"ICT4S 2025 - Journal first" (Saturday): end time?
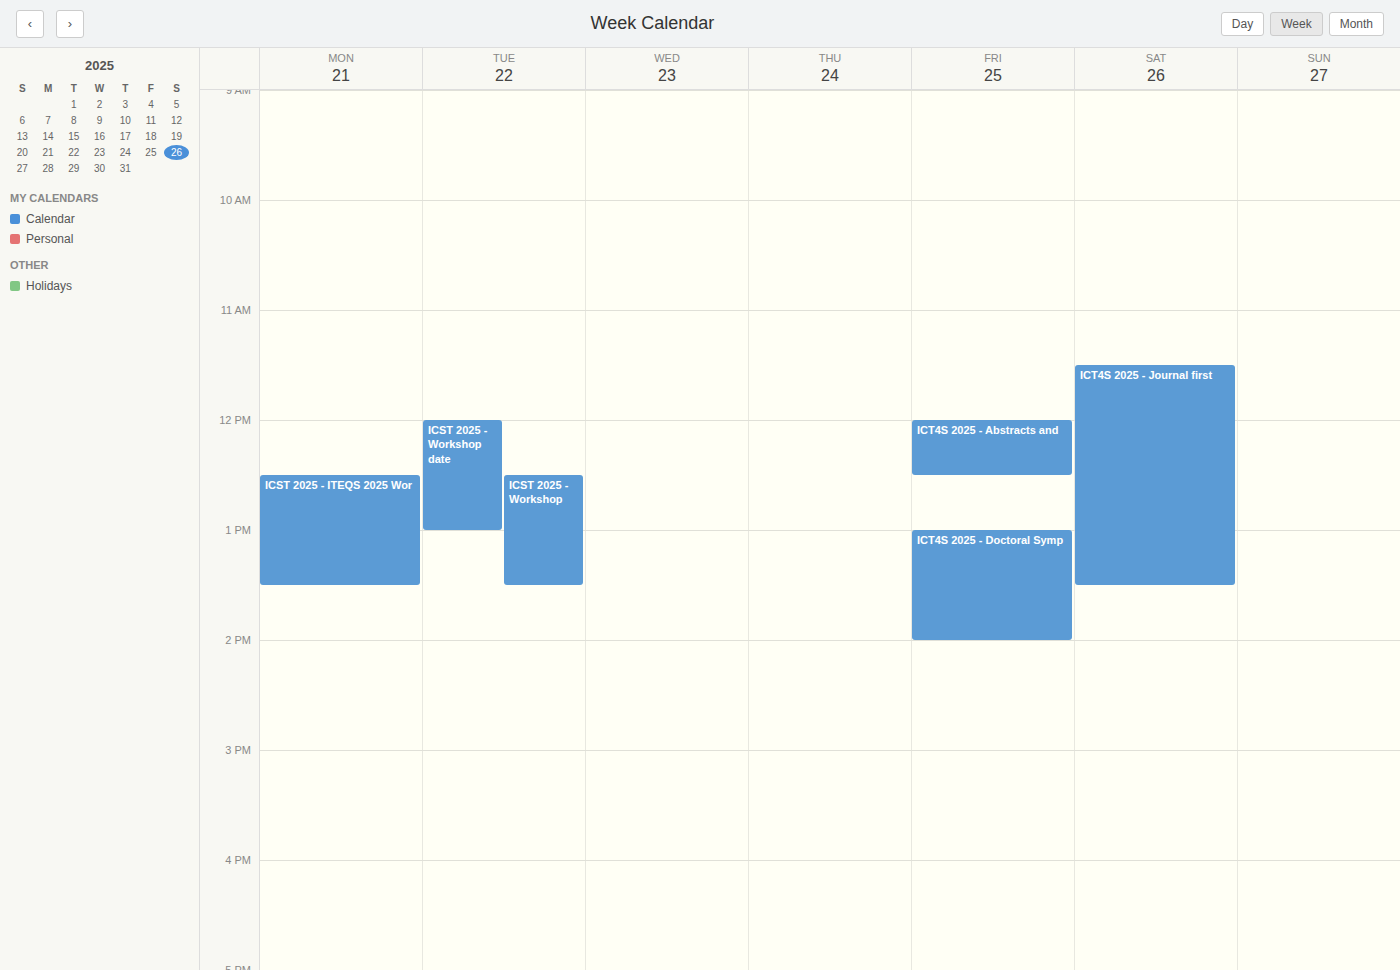
13:30